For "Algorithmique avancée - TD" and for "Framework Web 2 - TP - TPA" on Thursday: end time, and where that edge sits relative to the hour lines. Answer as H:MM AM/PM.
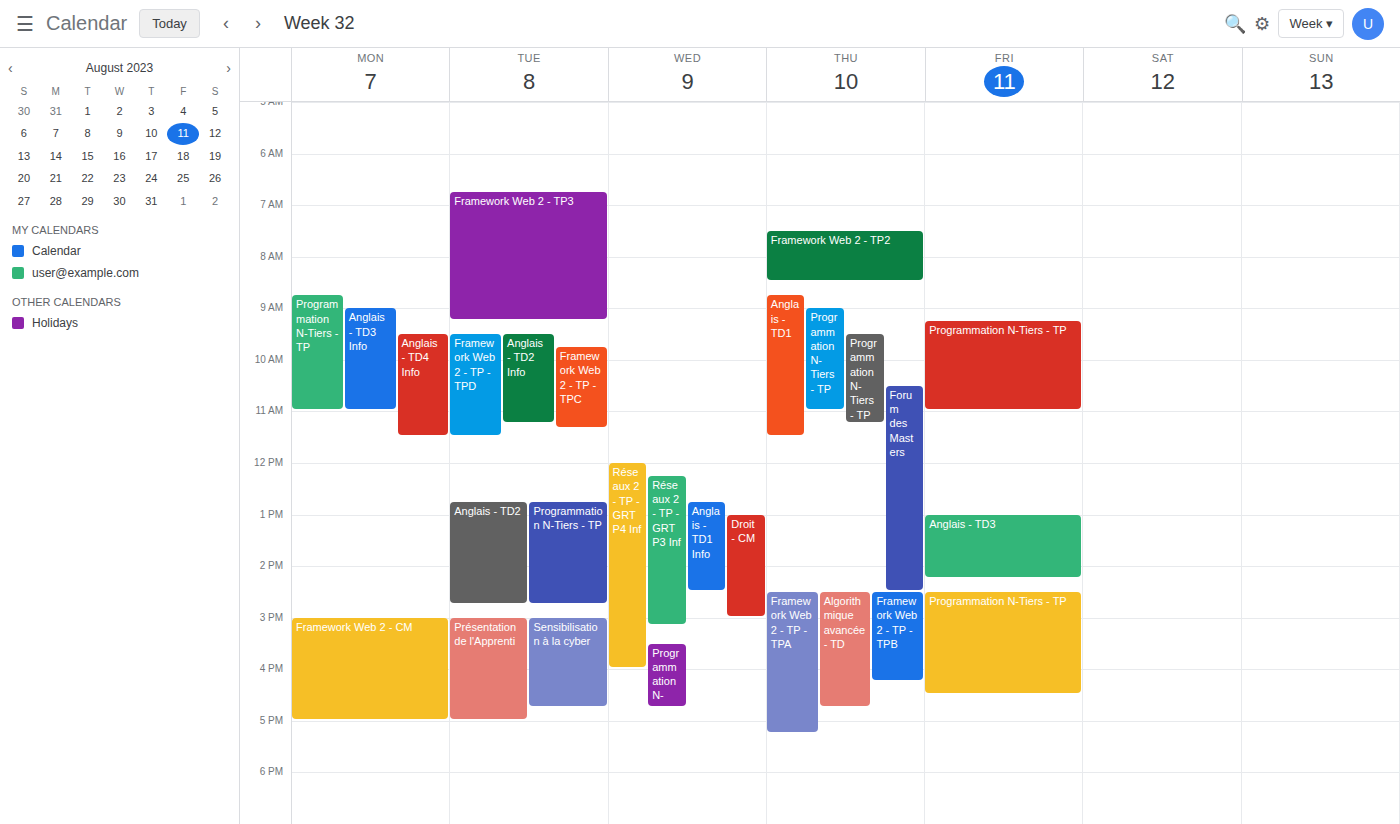
"Algorithmique avancée - TD": 4:45 PM, neither: three quarters of the way from the 4 PM line to the 5 PM line. "Framework Web 2 - TP - TPA": 5:15 PM, neither: a quarter of the way from the 5 PM line to the 6 PM line.